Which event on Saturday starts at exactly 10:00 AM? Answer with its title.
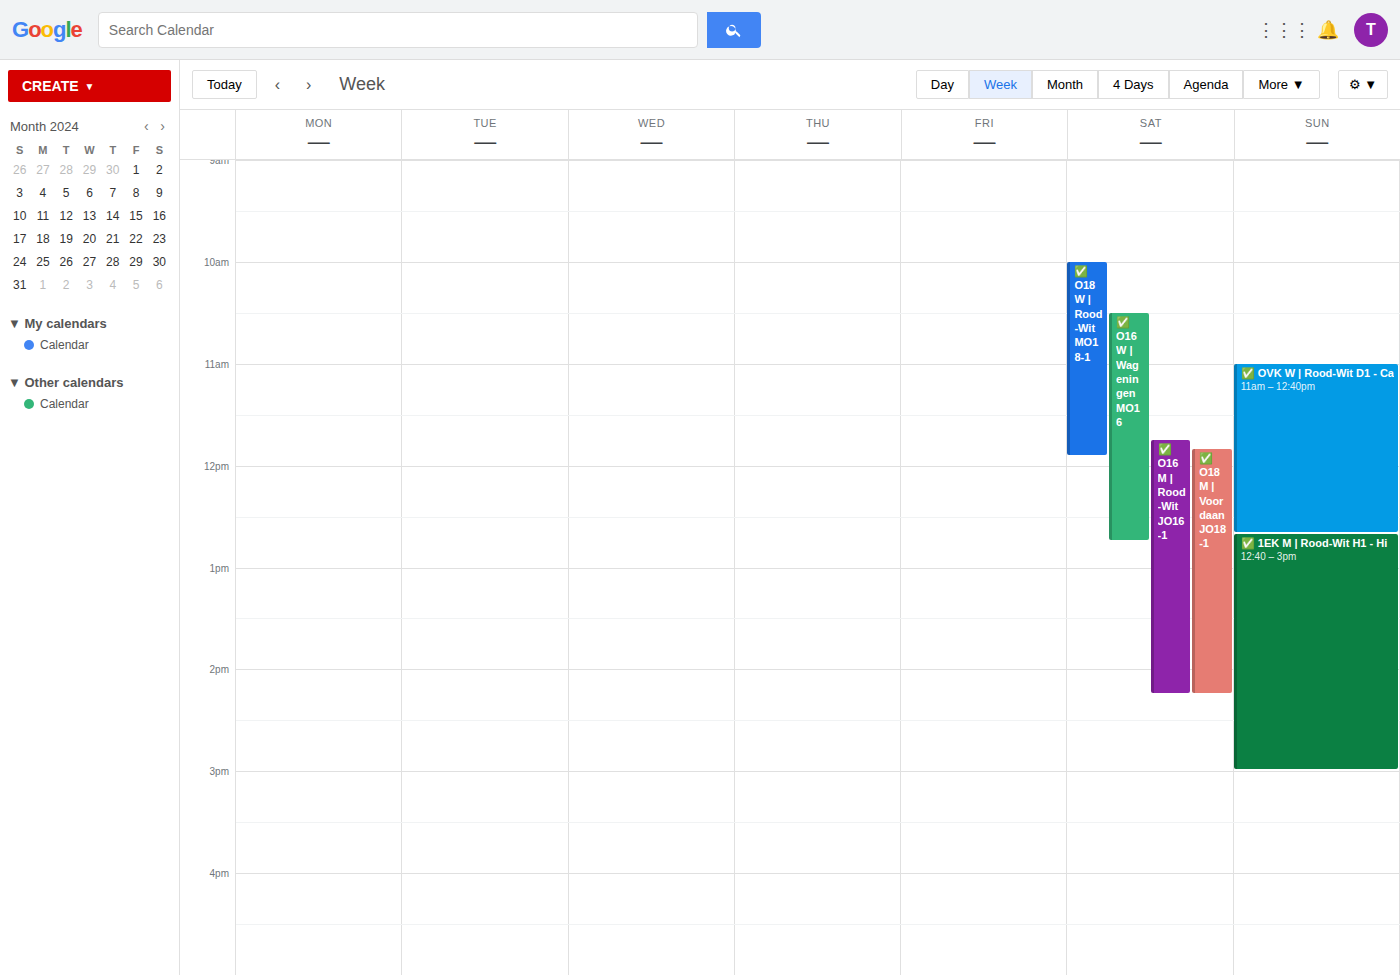
"✅ O18 W | Rood-Wit MO18-1"